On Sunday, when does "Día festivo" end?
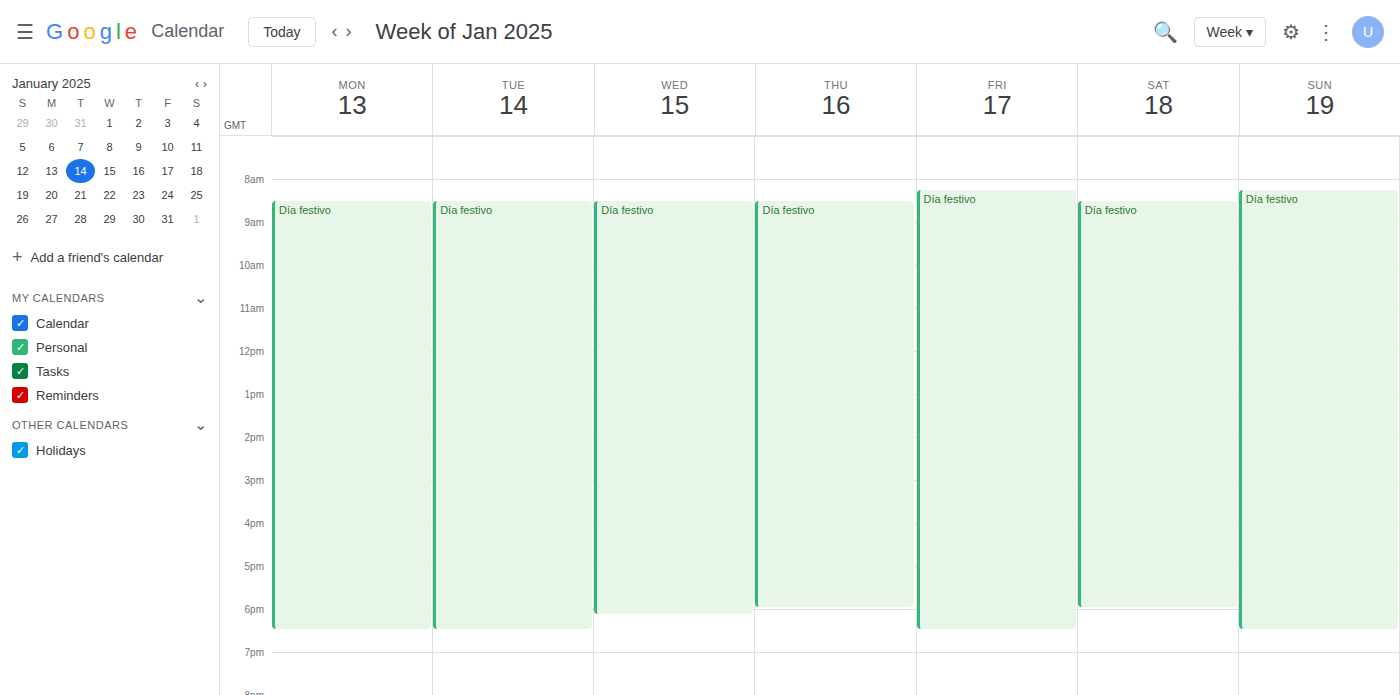
6:30 PM